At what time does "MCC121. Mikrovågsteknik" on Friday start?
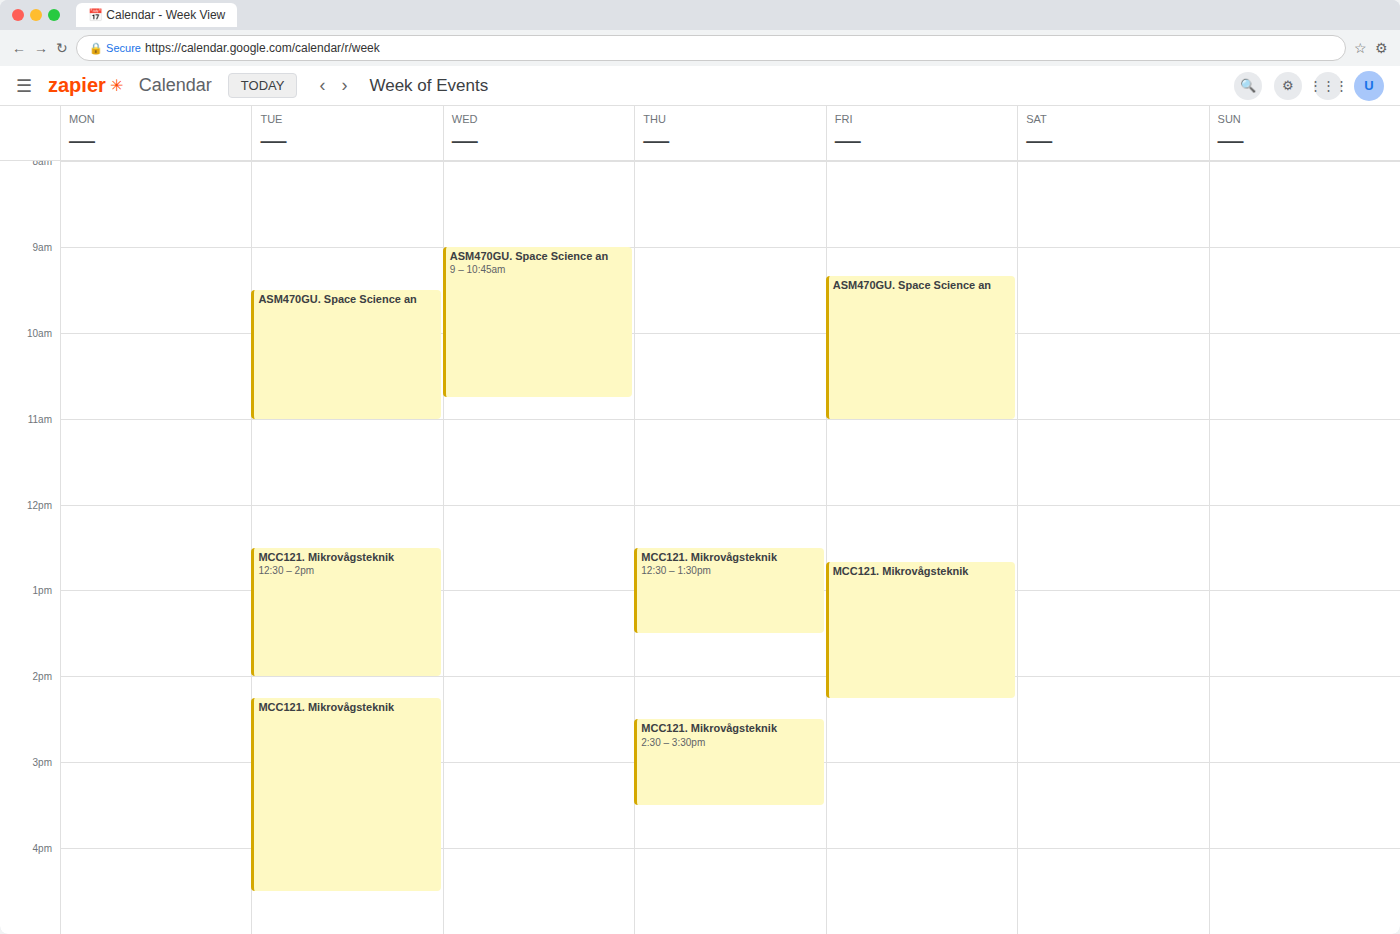
12:40 PM